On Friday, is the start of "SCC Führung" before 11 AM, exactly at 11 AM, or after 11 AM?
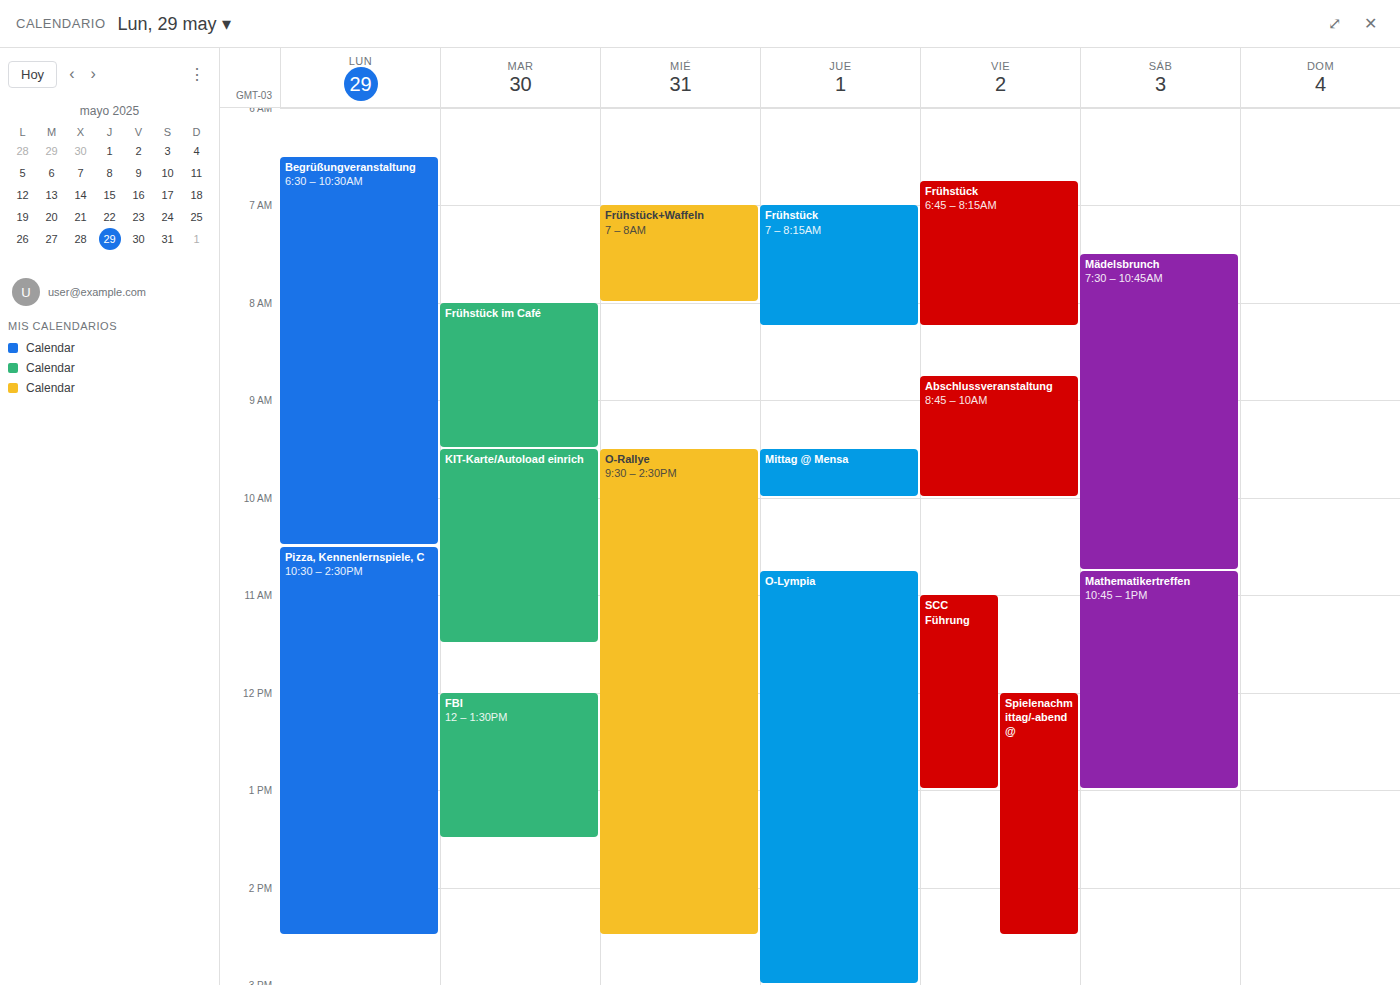
11:00 AM -- exactly at 11 AM, on the 11 AM line.